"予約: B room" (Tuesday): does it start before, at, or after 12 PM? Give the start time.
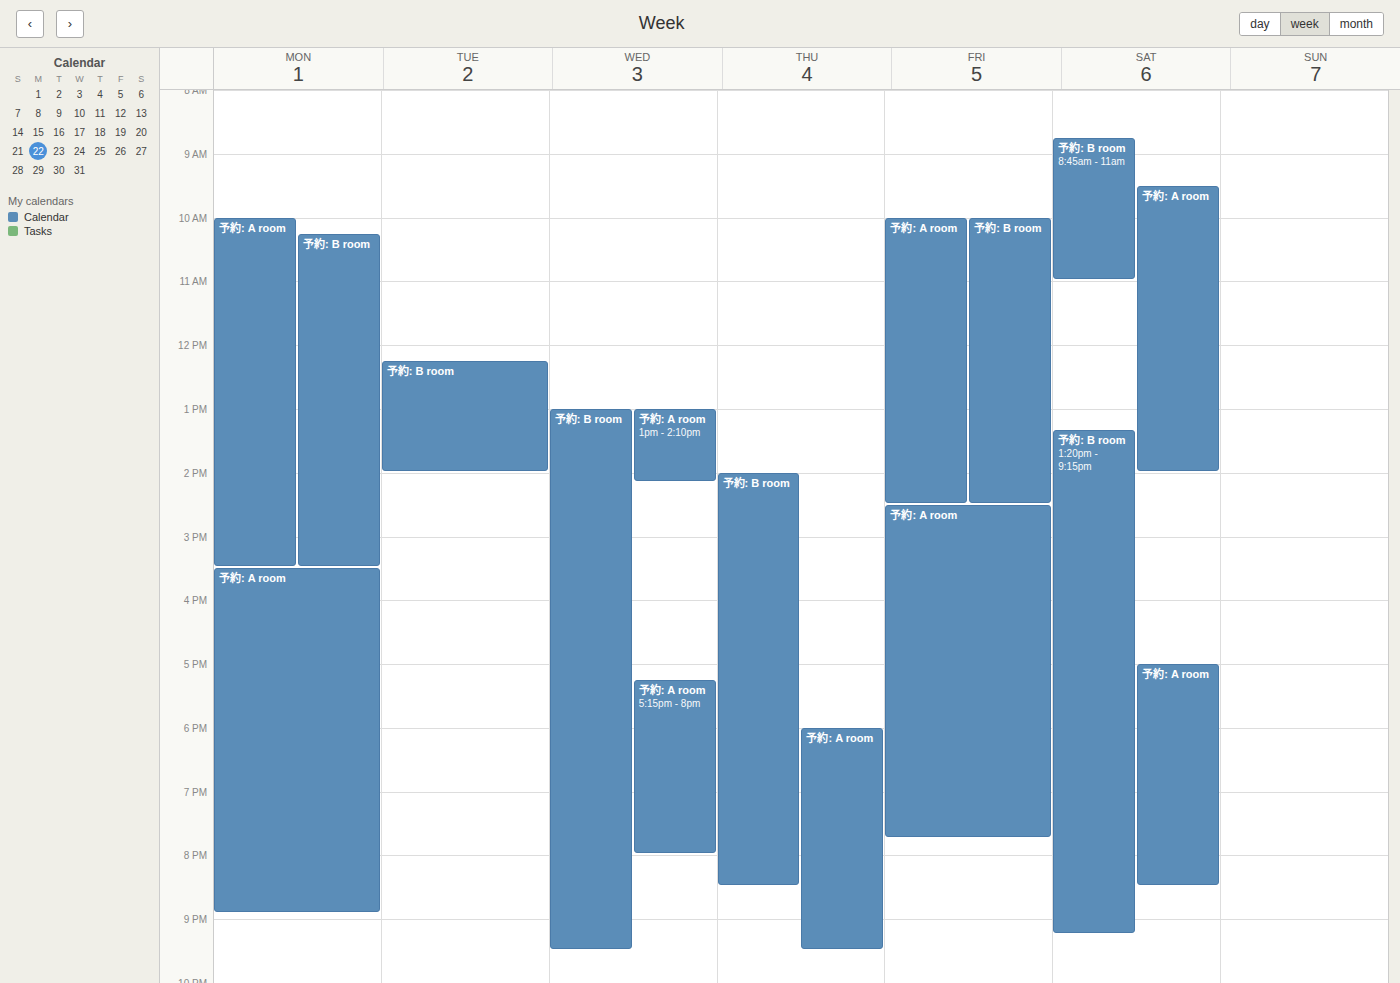
12:15 PM -- after 12 PM, 15 minutes below the 12 PM line.